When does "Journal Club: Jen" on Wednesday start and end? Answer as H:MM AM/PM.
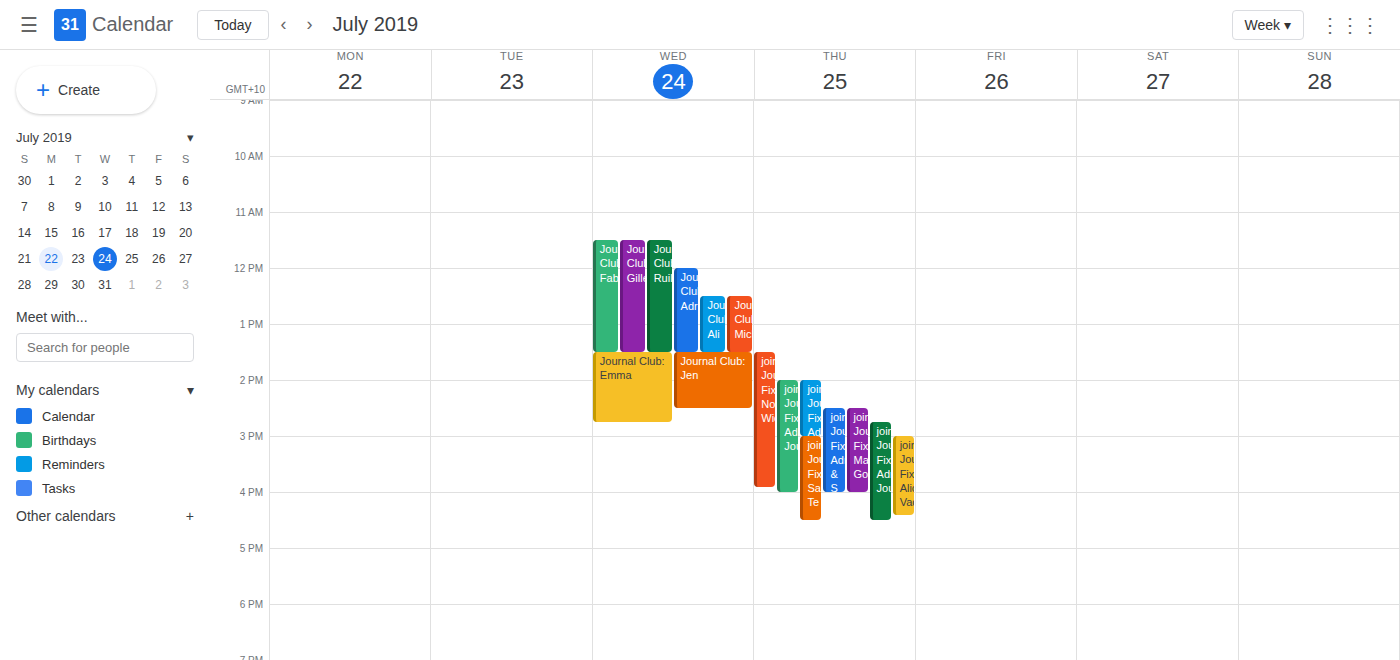
1:30 PM to 2:30 PM